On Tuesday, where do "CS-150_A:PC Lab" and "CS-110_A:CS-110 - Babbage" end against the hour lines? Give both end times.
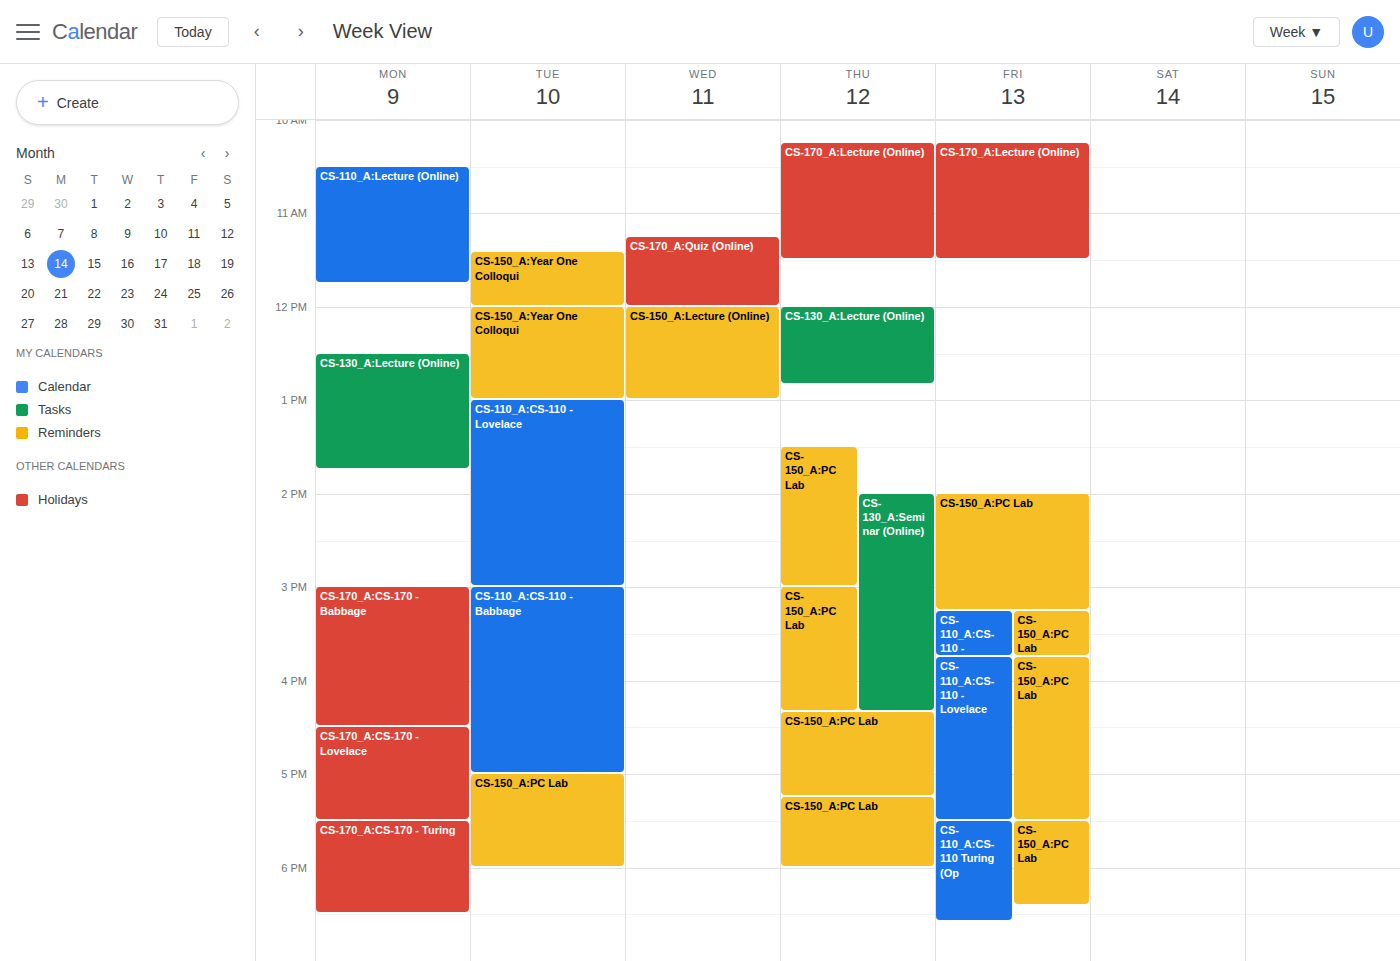
"CS-150_A:PC Lab": 6:00 PM, exactly on the 6 PM line. "CS-110_A:CS-110 - Babbage": 5:00 PM, exactly on the 5 PM line.